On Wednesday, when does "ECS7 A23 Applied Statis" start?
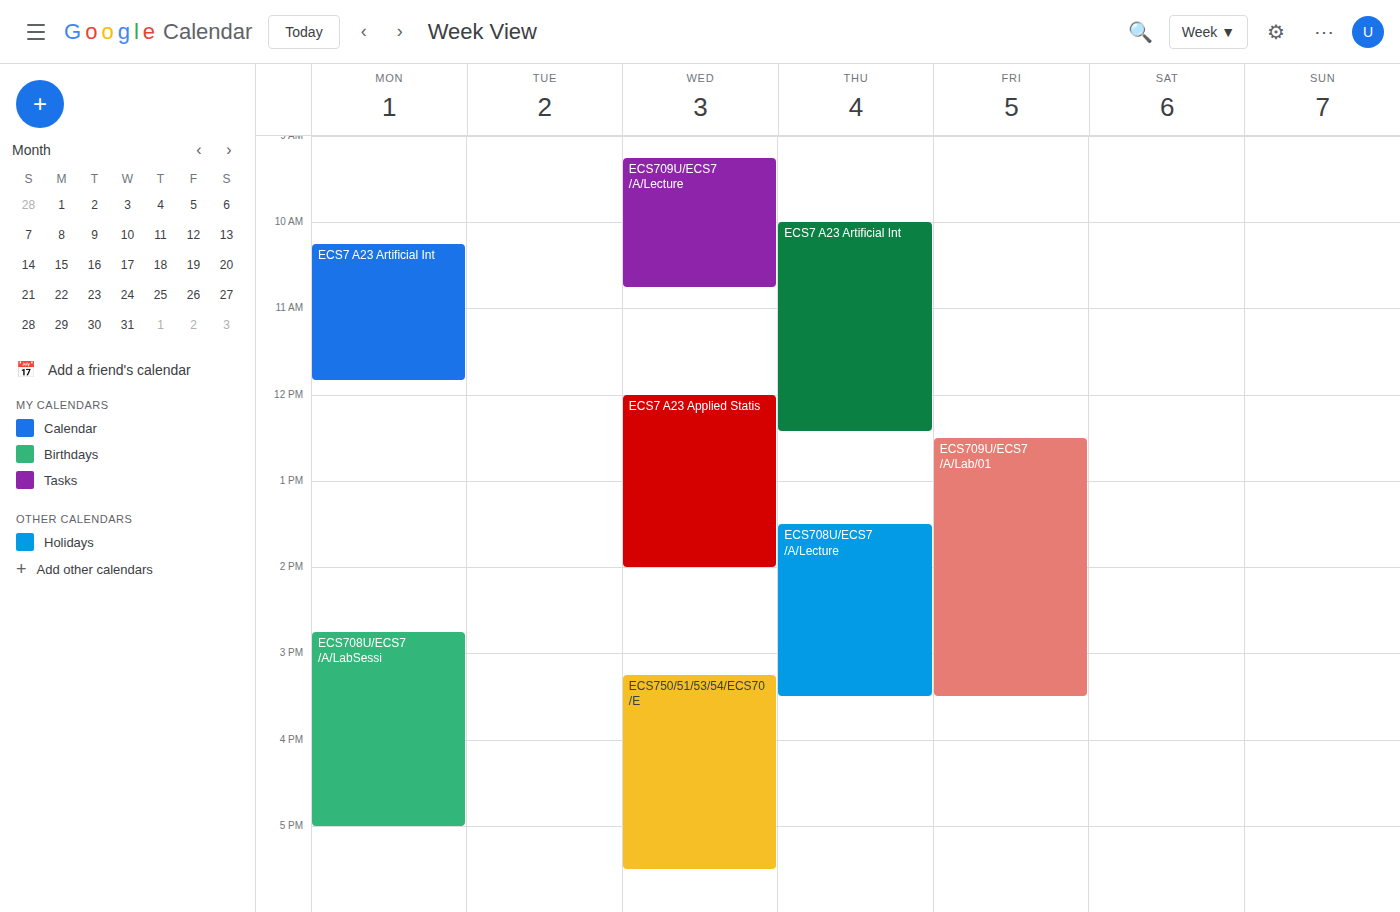
12:00 PM